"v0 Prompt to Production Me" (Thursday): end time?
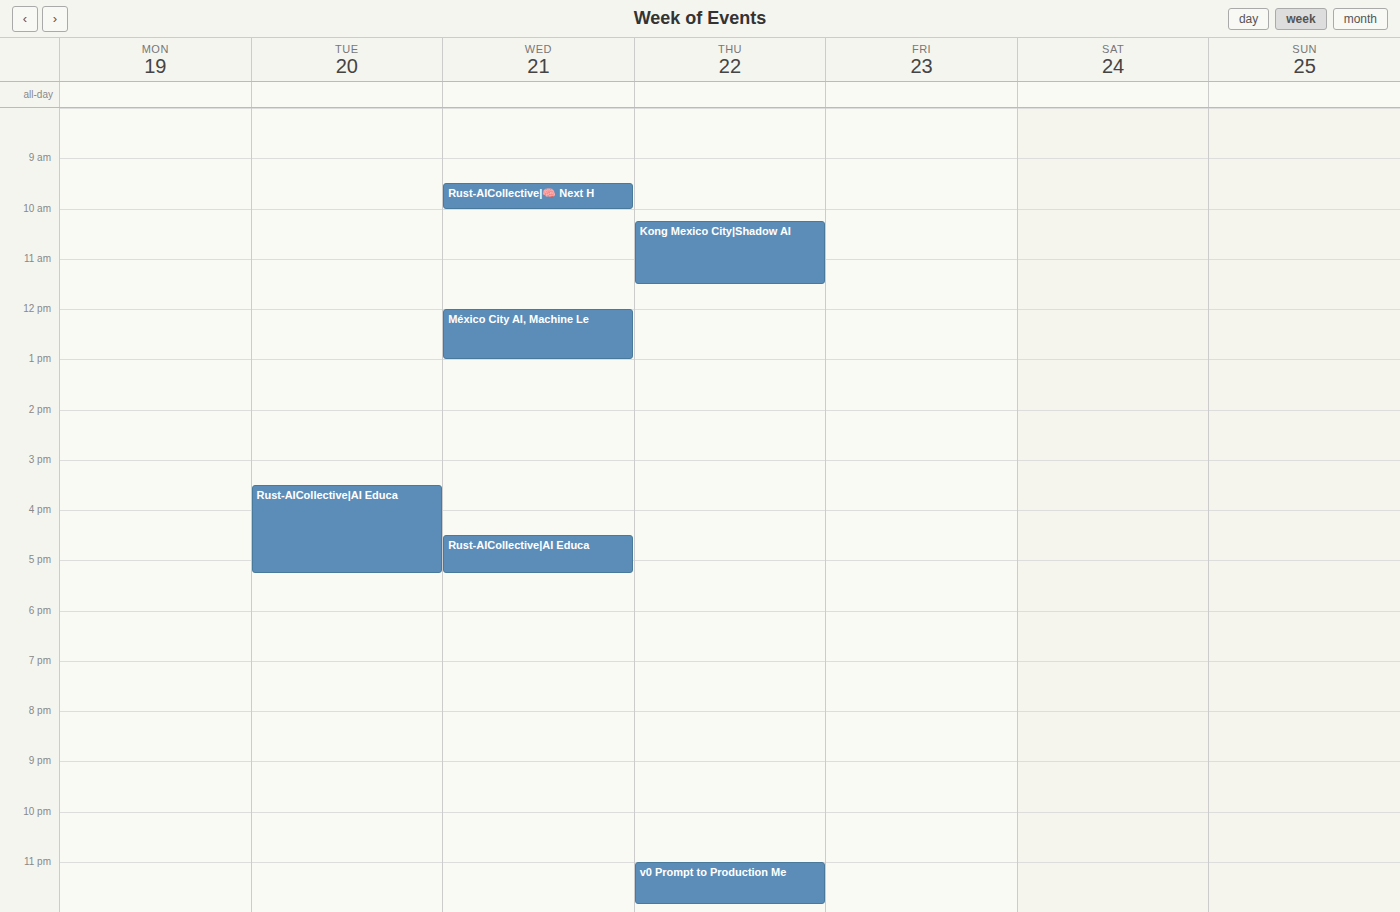
11:50 PM